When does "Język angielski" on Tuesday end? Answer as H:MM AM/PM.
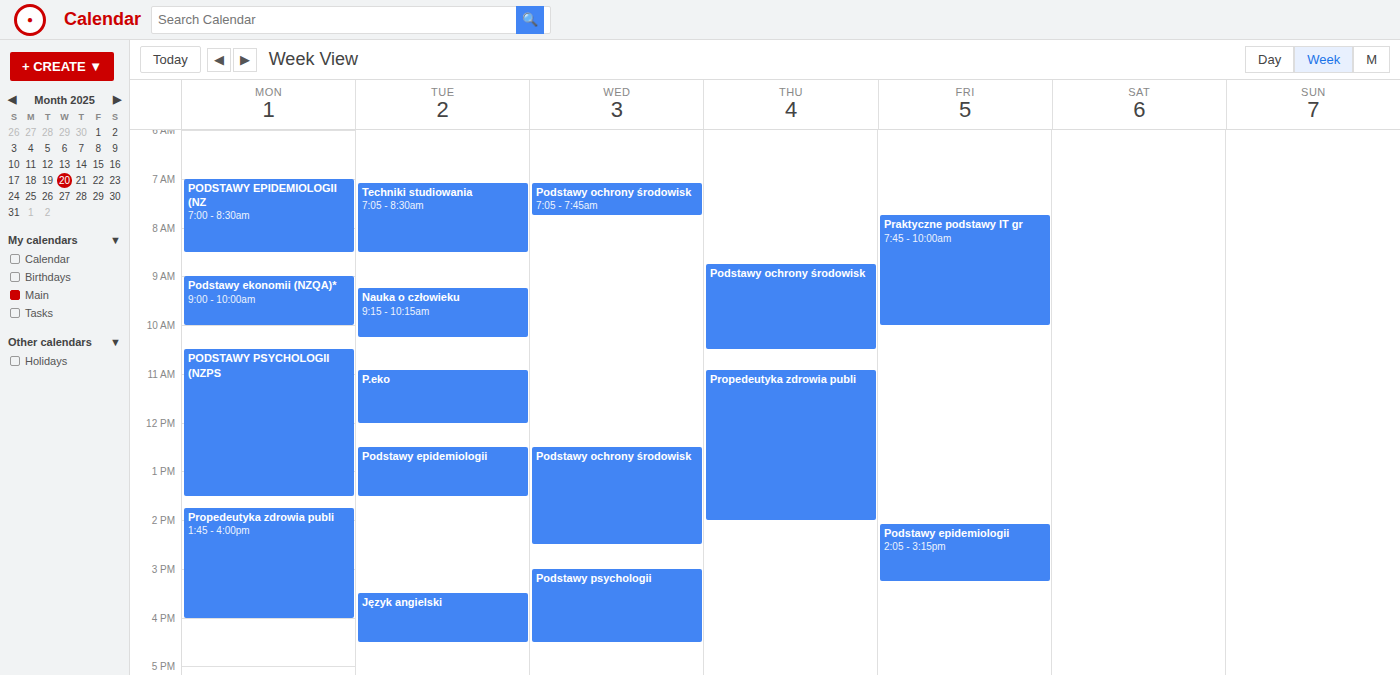
4:30 PM